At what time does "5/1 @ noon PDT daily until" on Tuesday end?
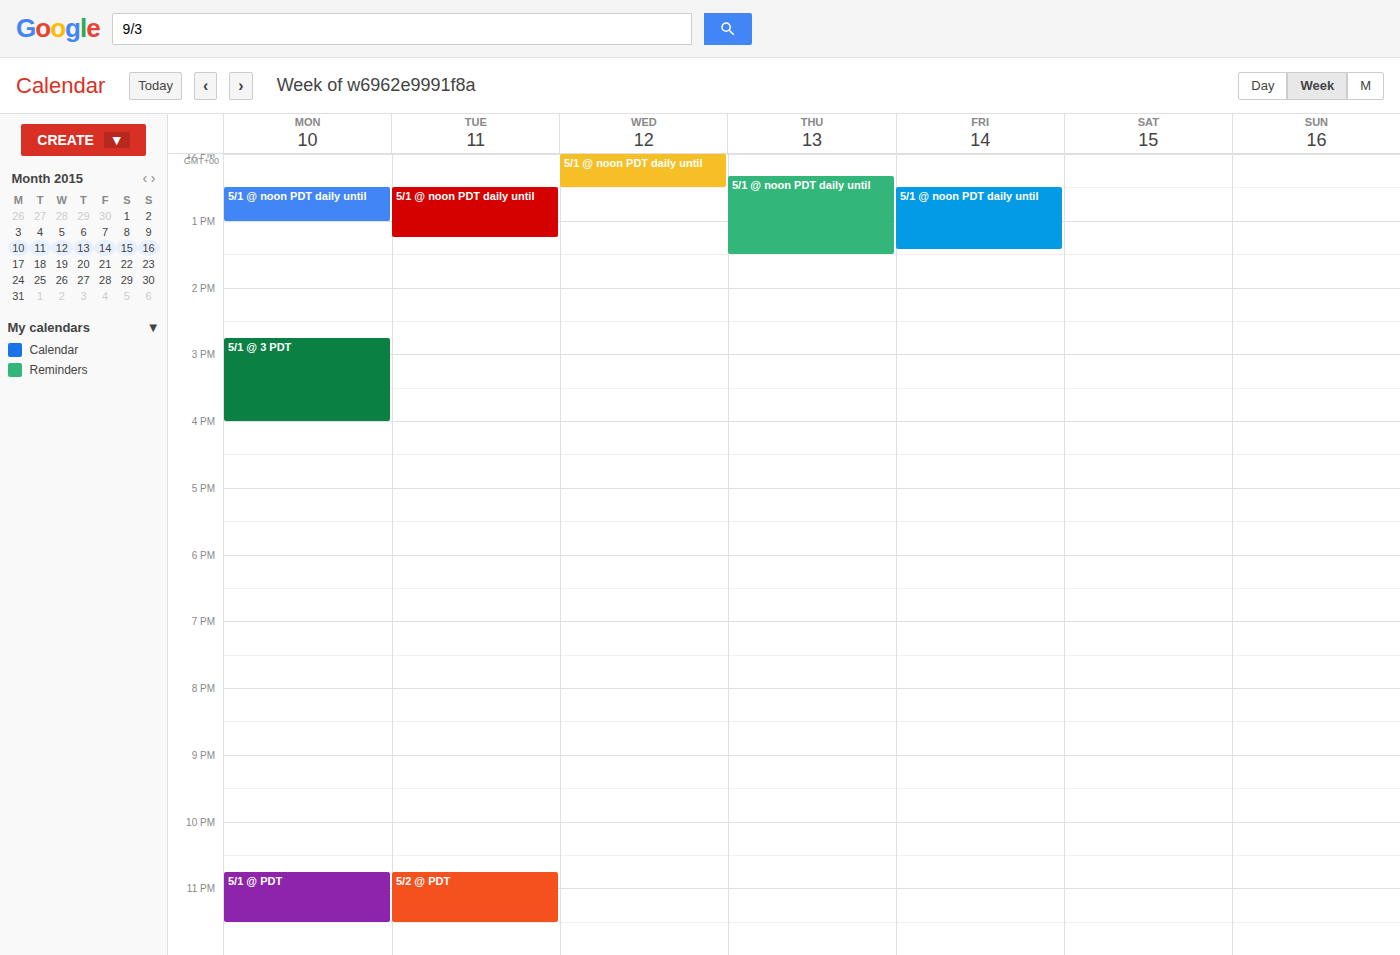
1:15 PM